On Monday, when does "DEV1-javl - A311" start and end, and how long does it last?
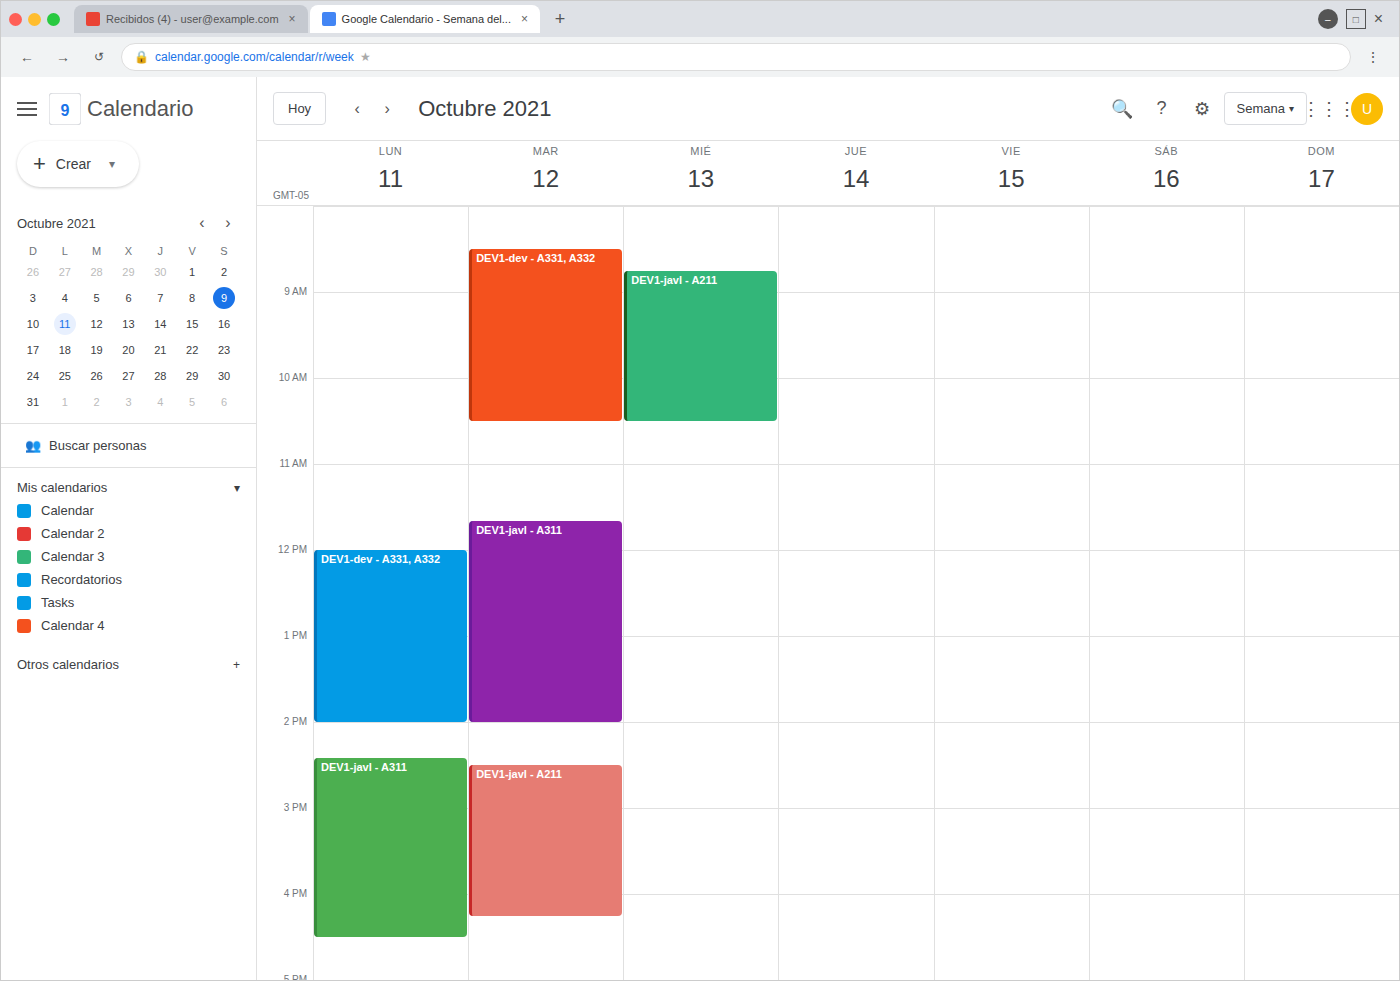
2:25 PM to 4:30 PM, 2 hours 5 minutes